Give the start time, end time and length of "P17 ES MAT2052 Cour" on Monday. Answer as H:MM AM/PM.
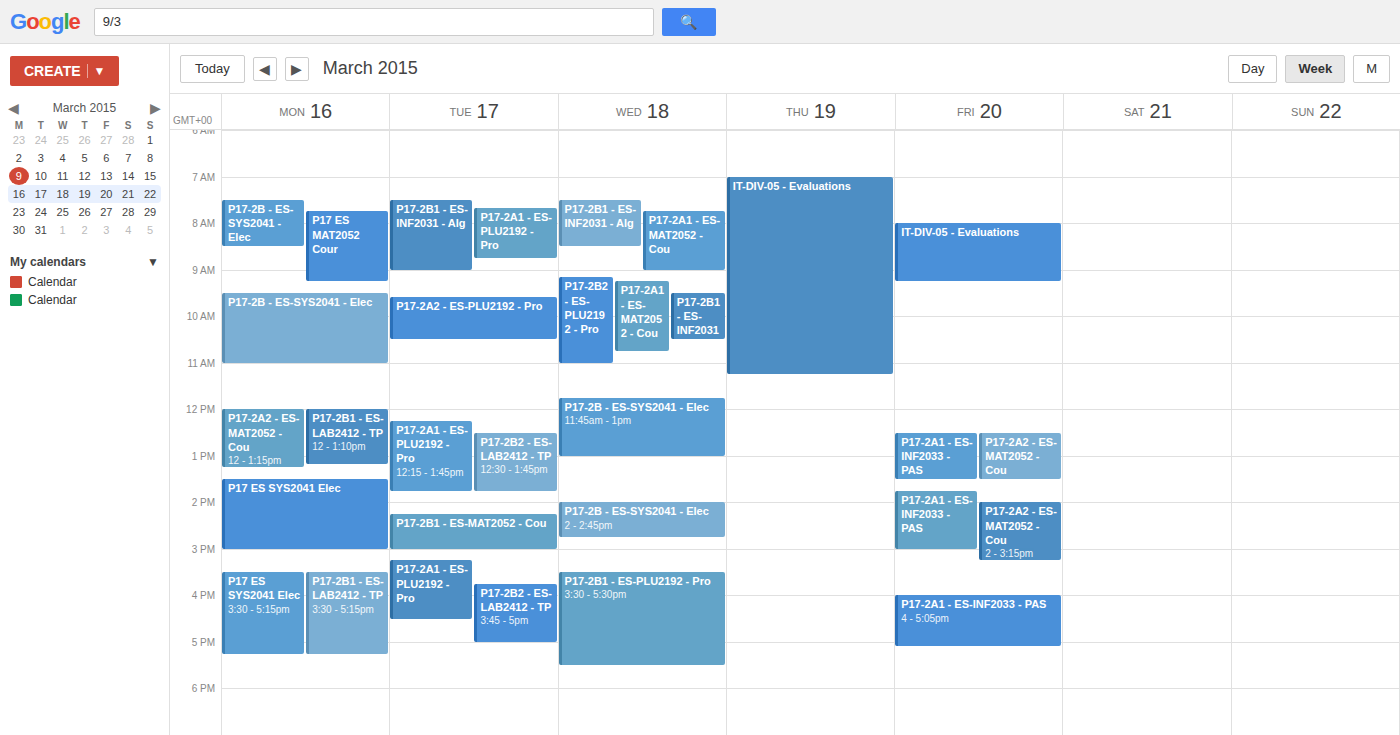
7:45 AM to 9:15 AM, 1 hour 30 minutes